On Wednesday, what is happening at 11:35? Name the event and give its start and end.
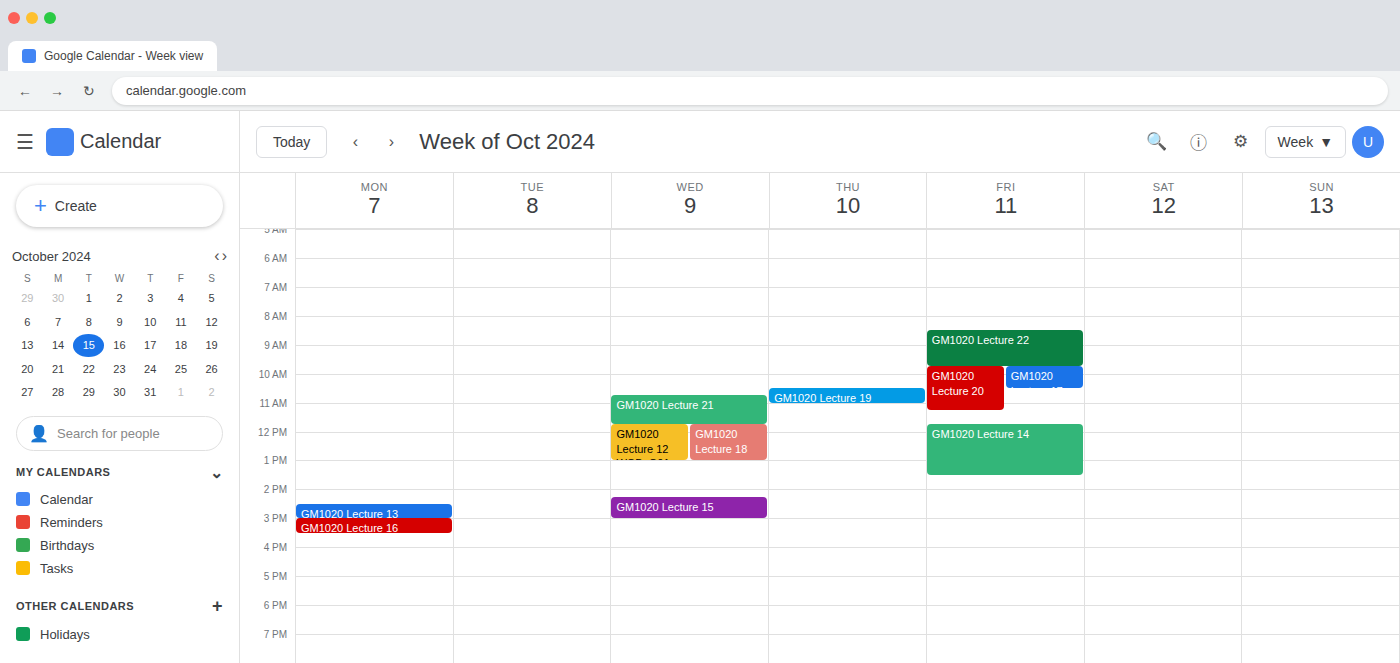
"GM1020 Lecture 21", 10:45 to 11:45